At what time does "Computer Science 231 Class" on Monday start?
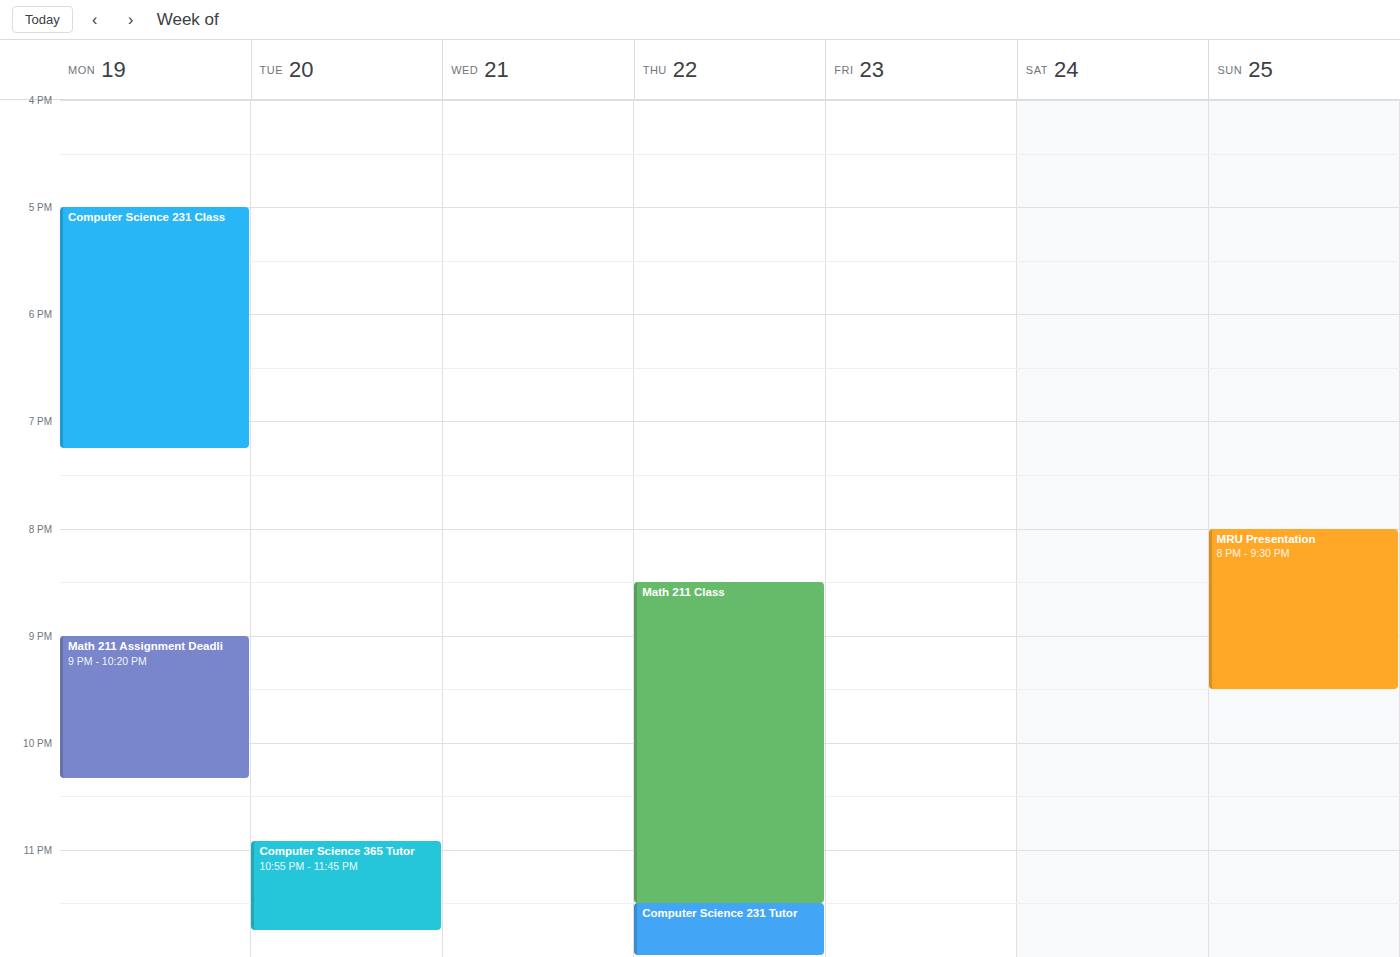
5:00 PM